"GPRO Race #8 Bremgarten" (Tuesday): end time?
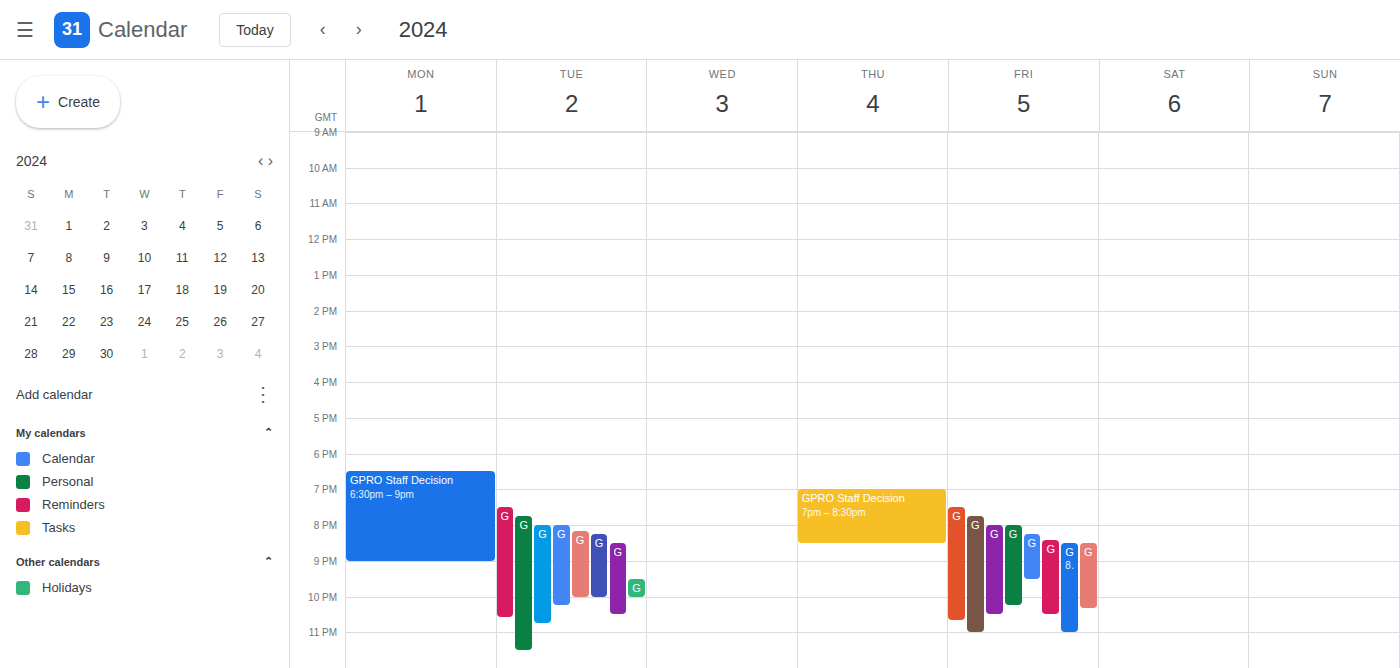
22:00